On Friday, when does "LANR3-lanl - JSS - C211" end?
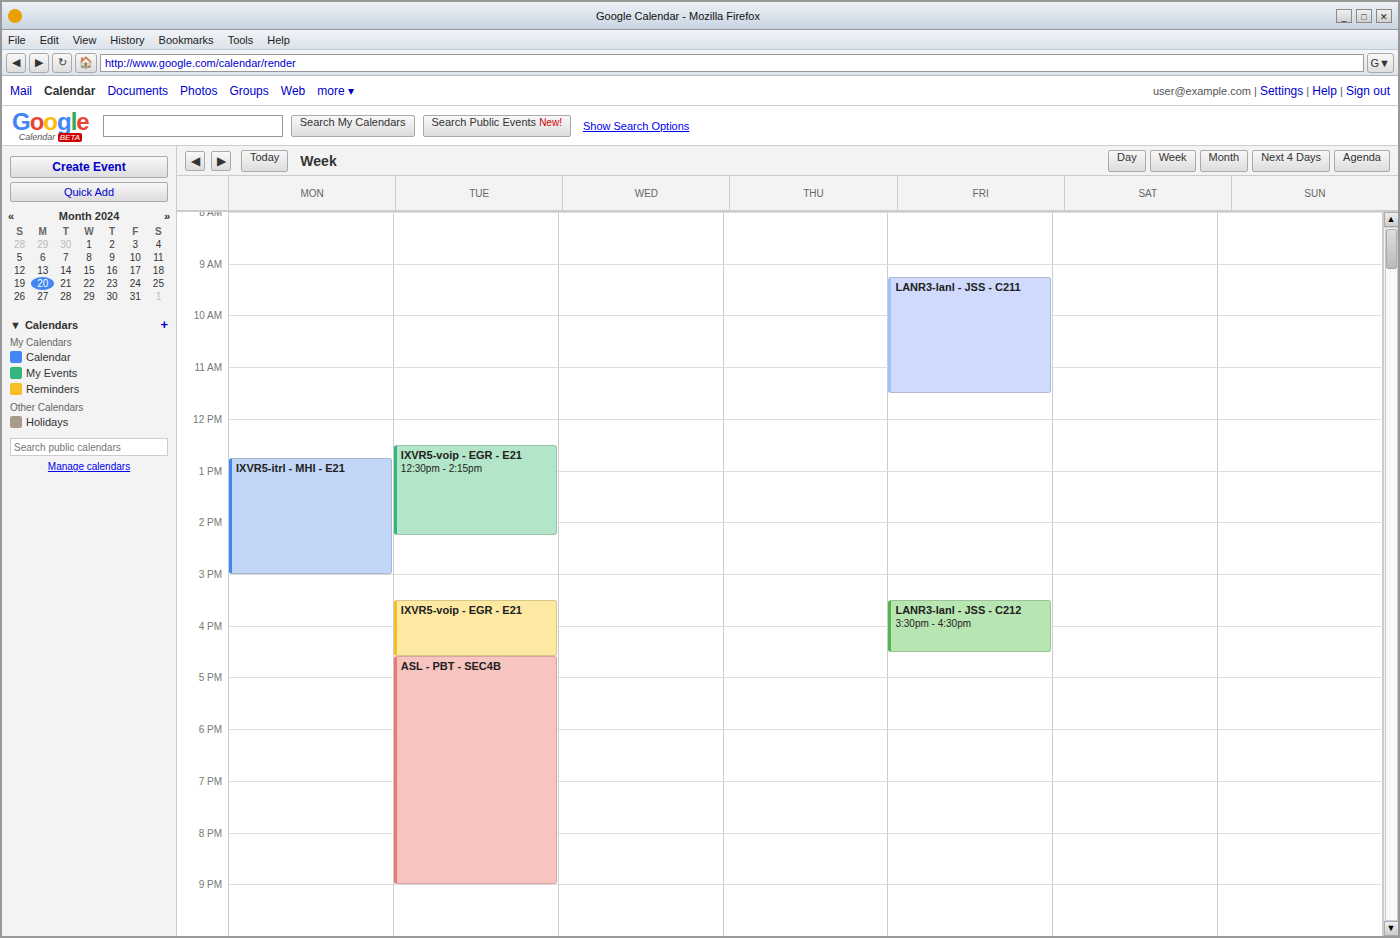
11:30 AM